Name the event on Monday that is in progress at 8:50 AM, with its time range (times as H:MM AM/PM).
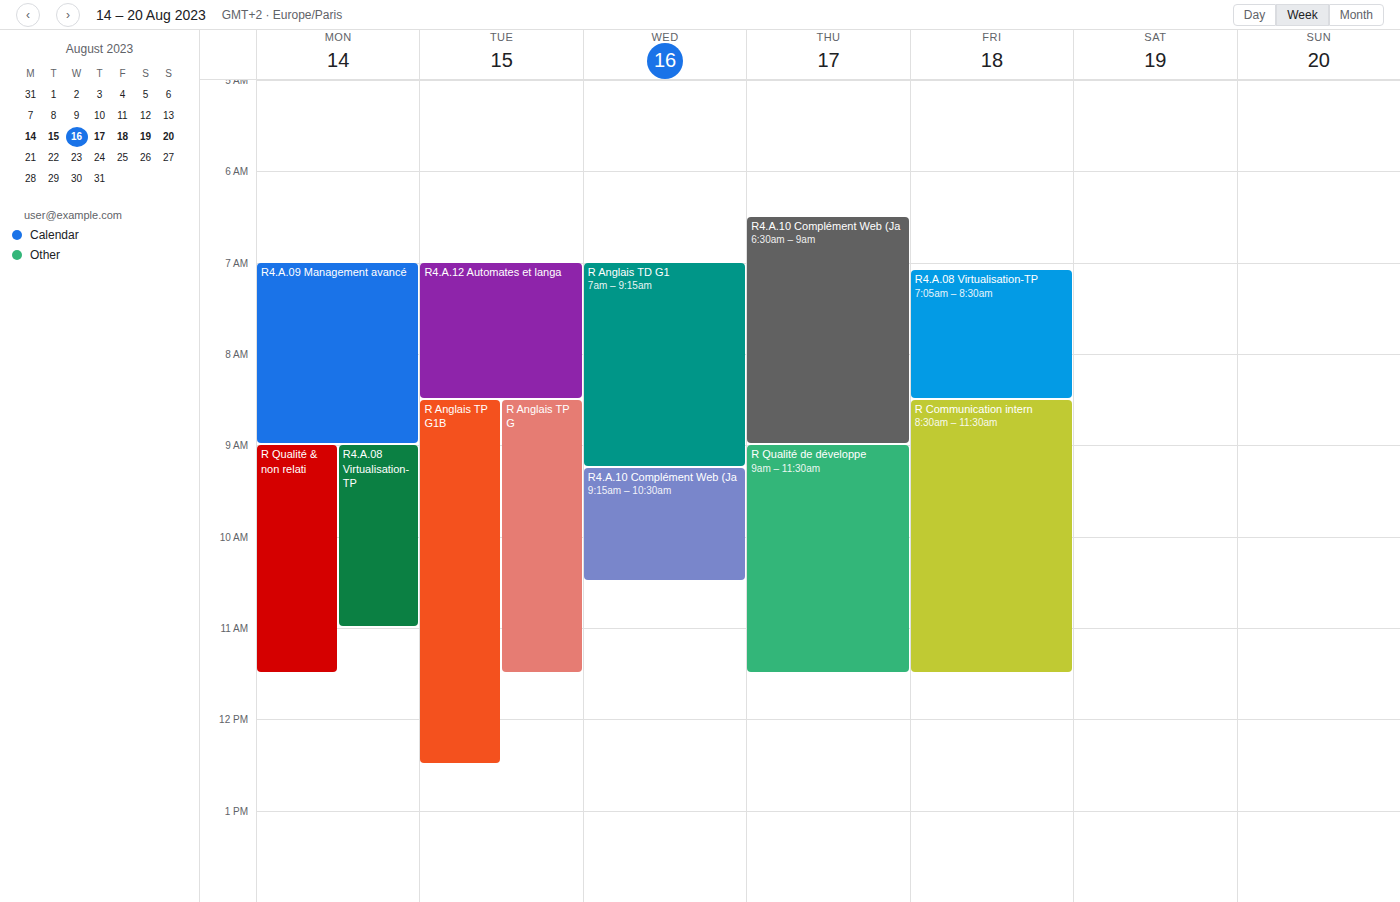
"R4.A.09 Management avancé", 7:00 AM to 9:00 AM